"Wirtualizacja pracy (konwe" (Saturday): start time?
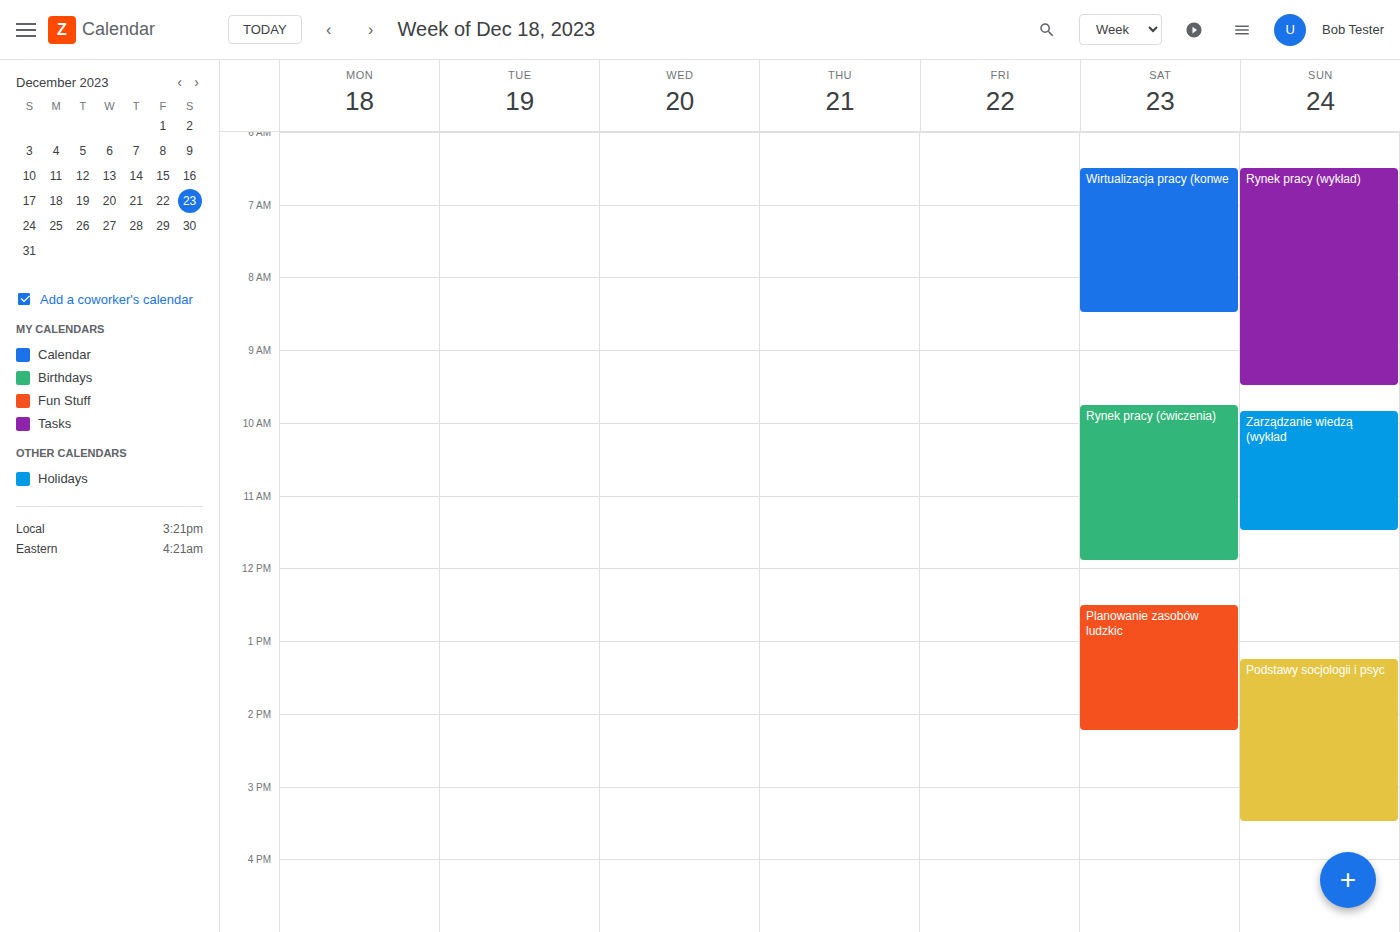
6:30 AM